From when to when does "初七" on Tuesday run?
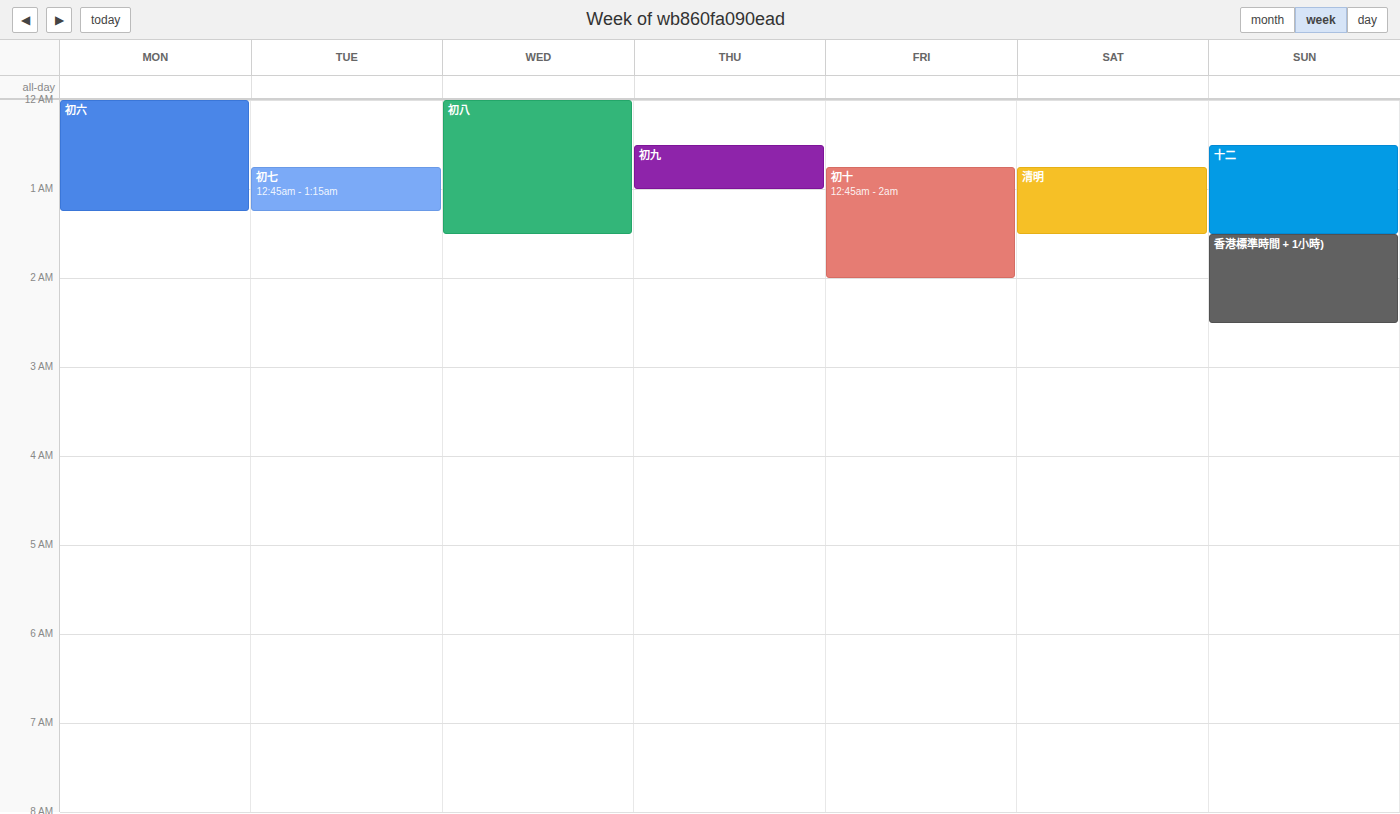
00:45 to 01:15